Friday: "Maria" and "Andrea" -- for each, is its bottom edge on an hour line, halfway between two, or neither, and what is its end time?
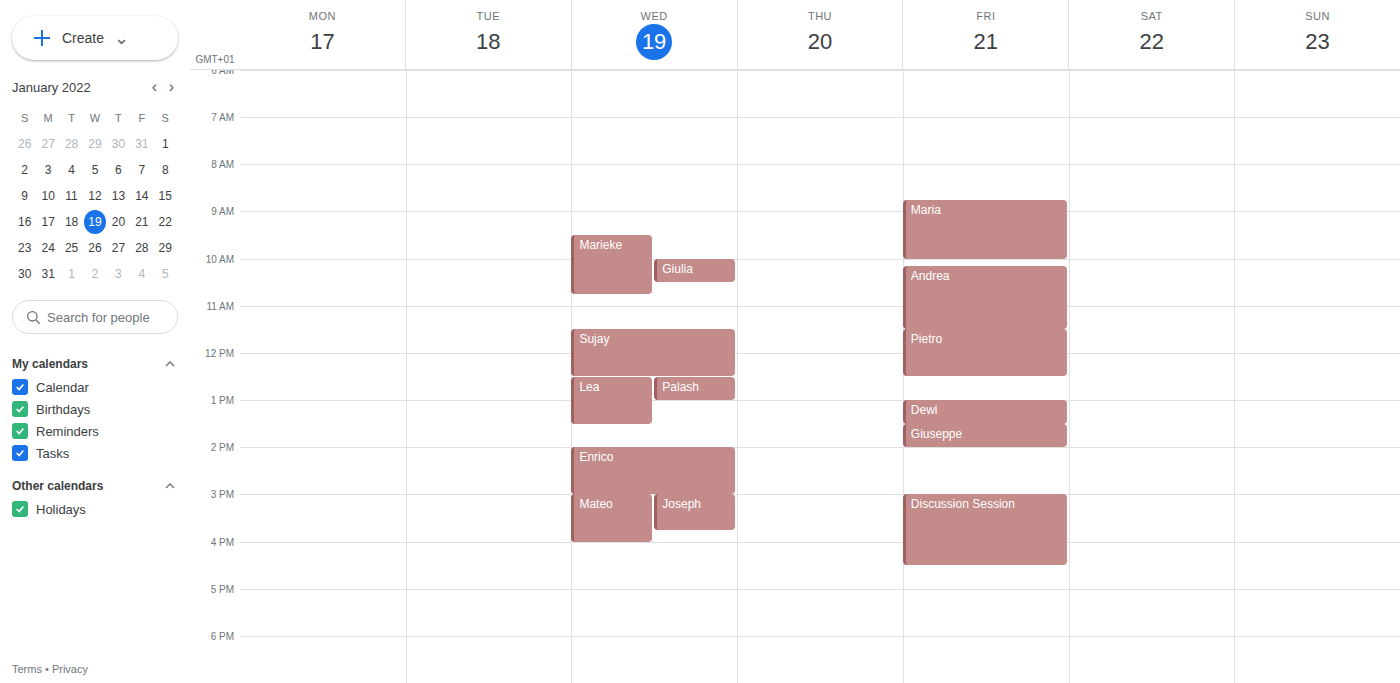
"Maria": 10:00 AM, exactly on the 10 AM line. "Andrea": 11:30 AM, halfway between the 11 AM and 12 PM lines.